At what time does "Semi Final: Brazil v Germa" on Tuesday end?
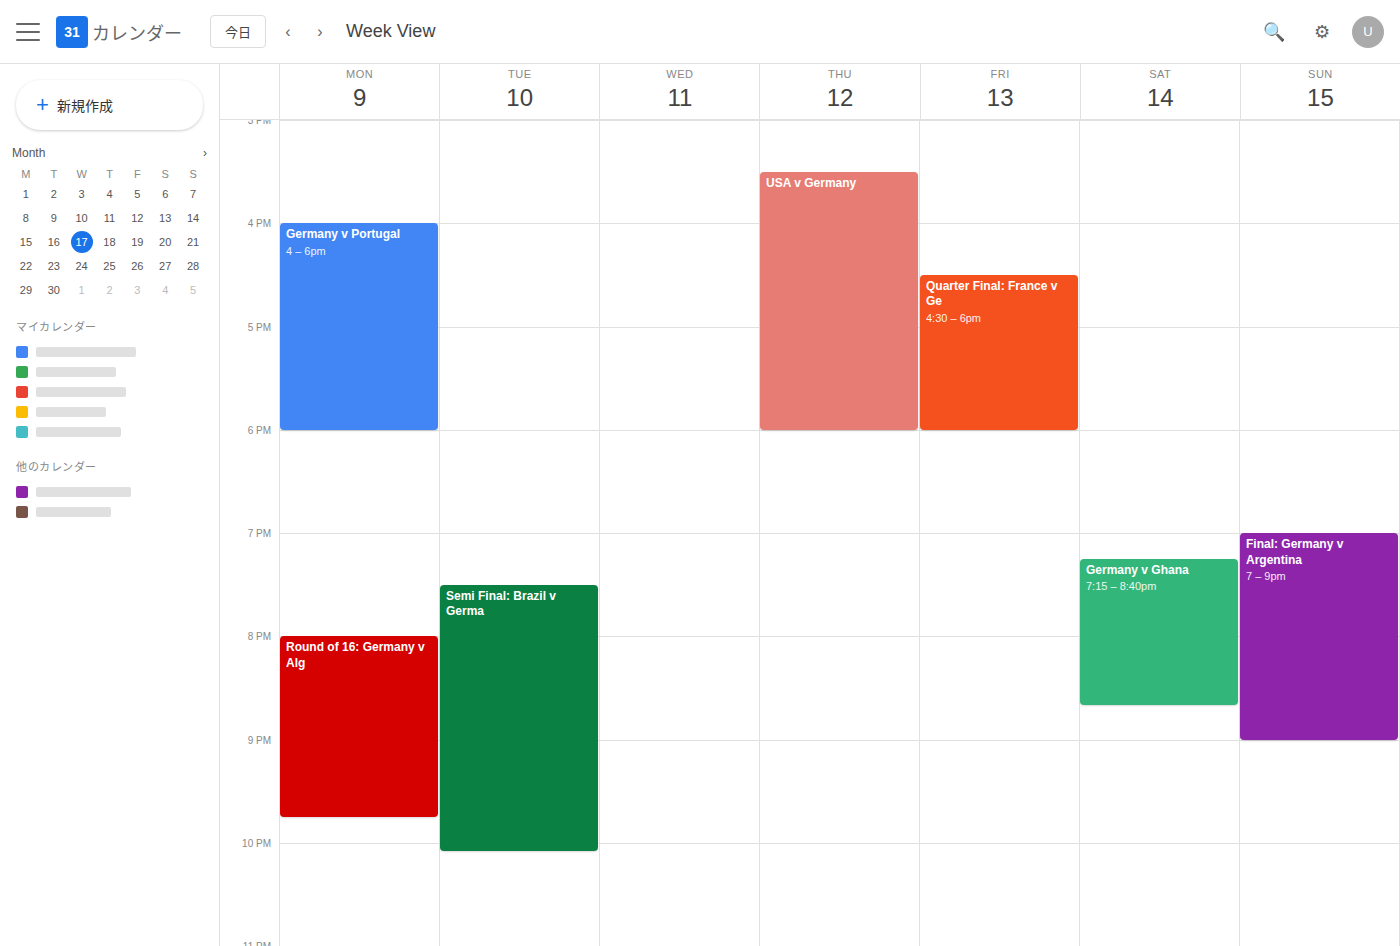
10:05 PM